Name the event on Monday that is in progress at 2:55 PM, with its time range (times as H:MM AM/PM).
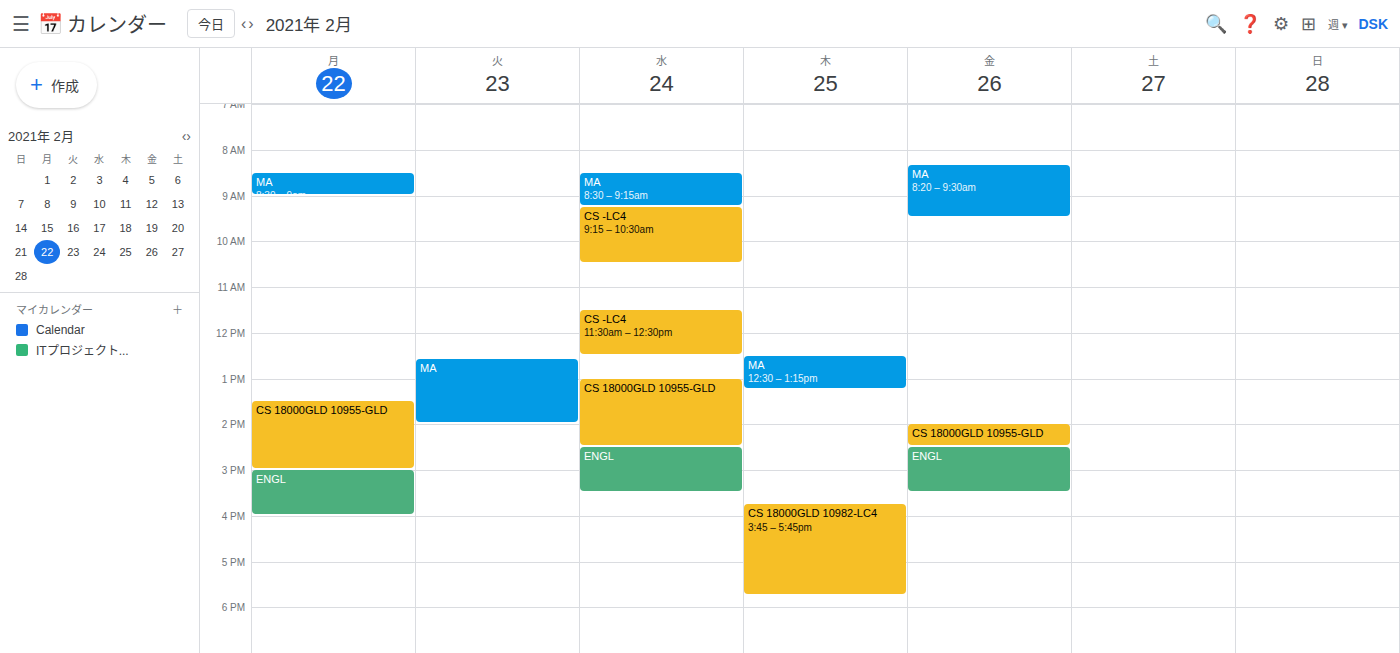
"CS 18000GLD 10955-GLD", 1:30 PM to 3:00 PM